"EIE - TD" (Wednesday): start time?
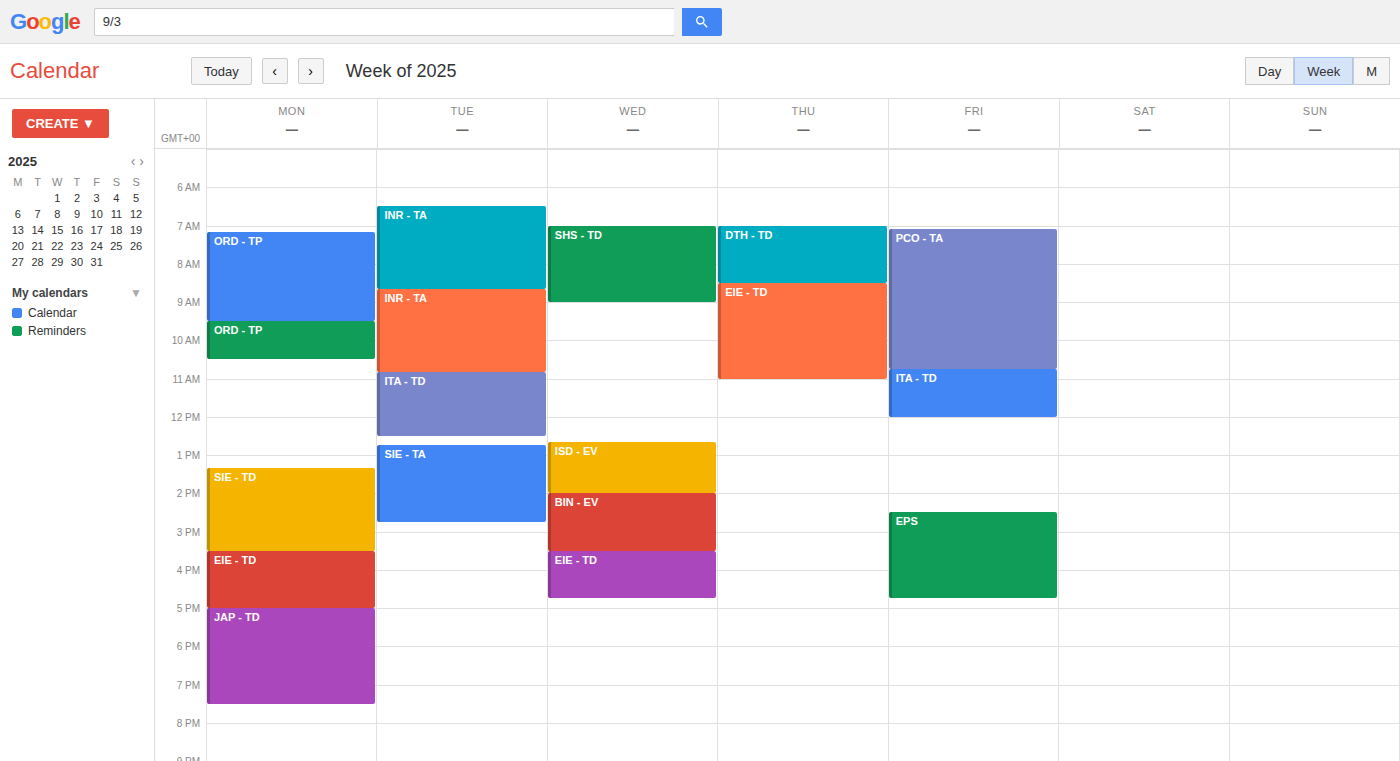
15:30